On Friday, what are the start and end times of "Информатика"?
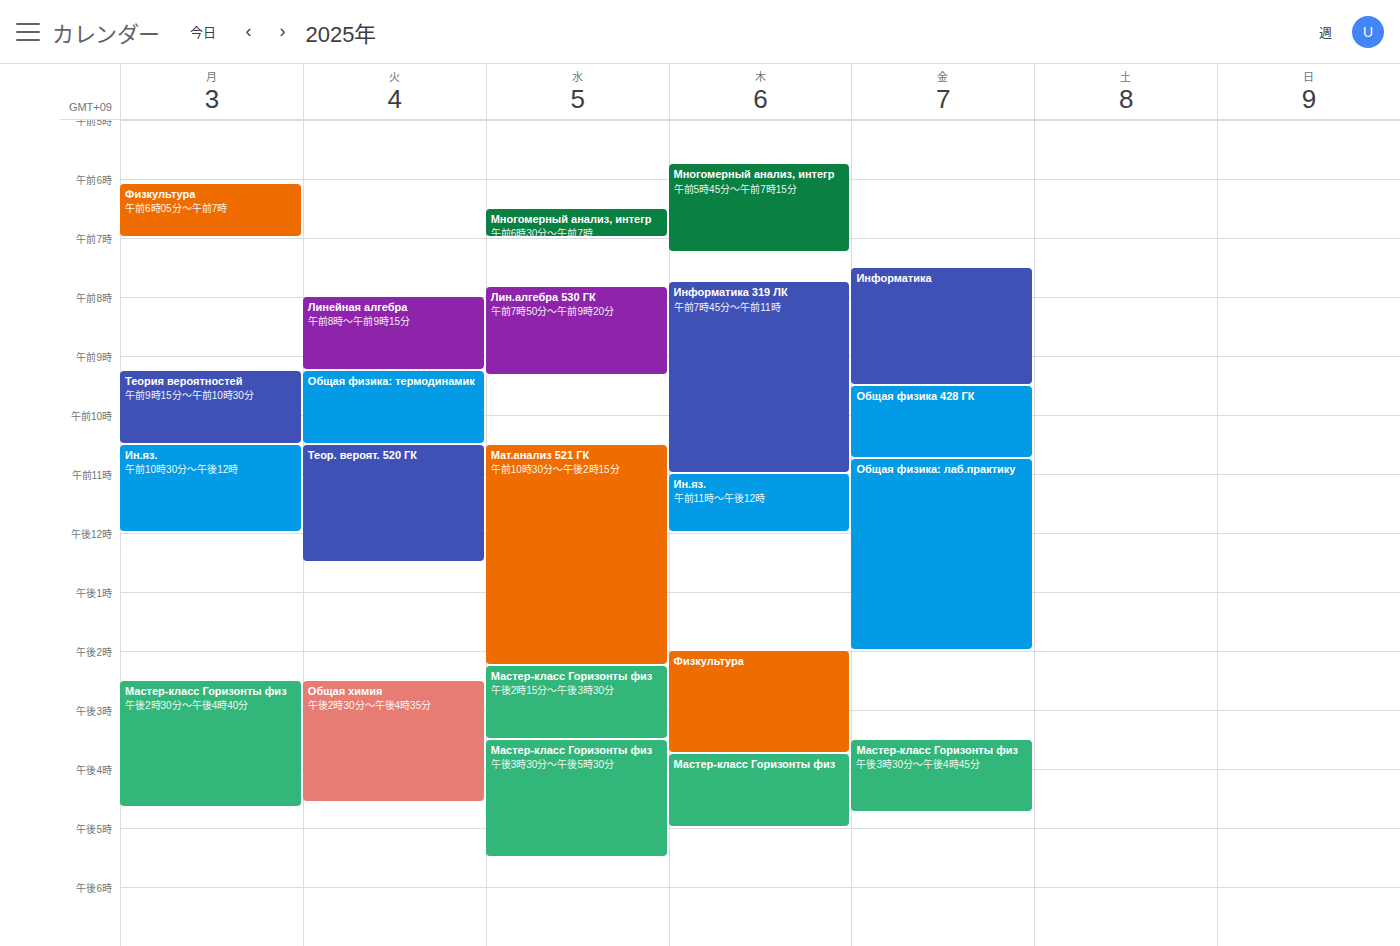
7:30 AM to 9:30 AM